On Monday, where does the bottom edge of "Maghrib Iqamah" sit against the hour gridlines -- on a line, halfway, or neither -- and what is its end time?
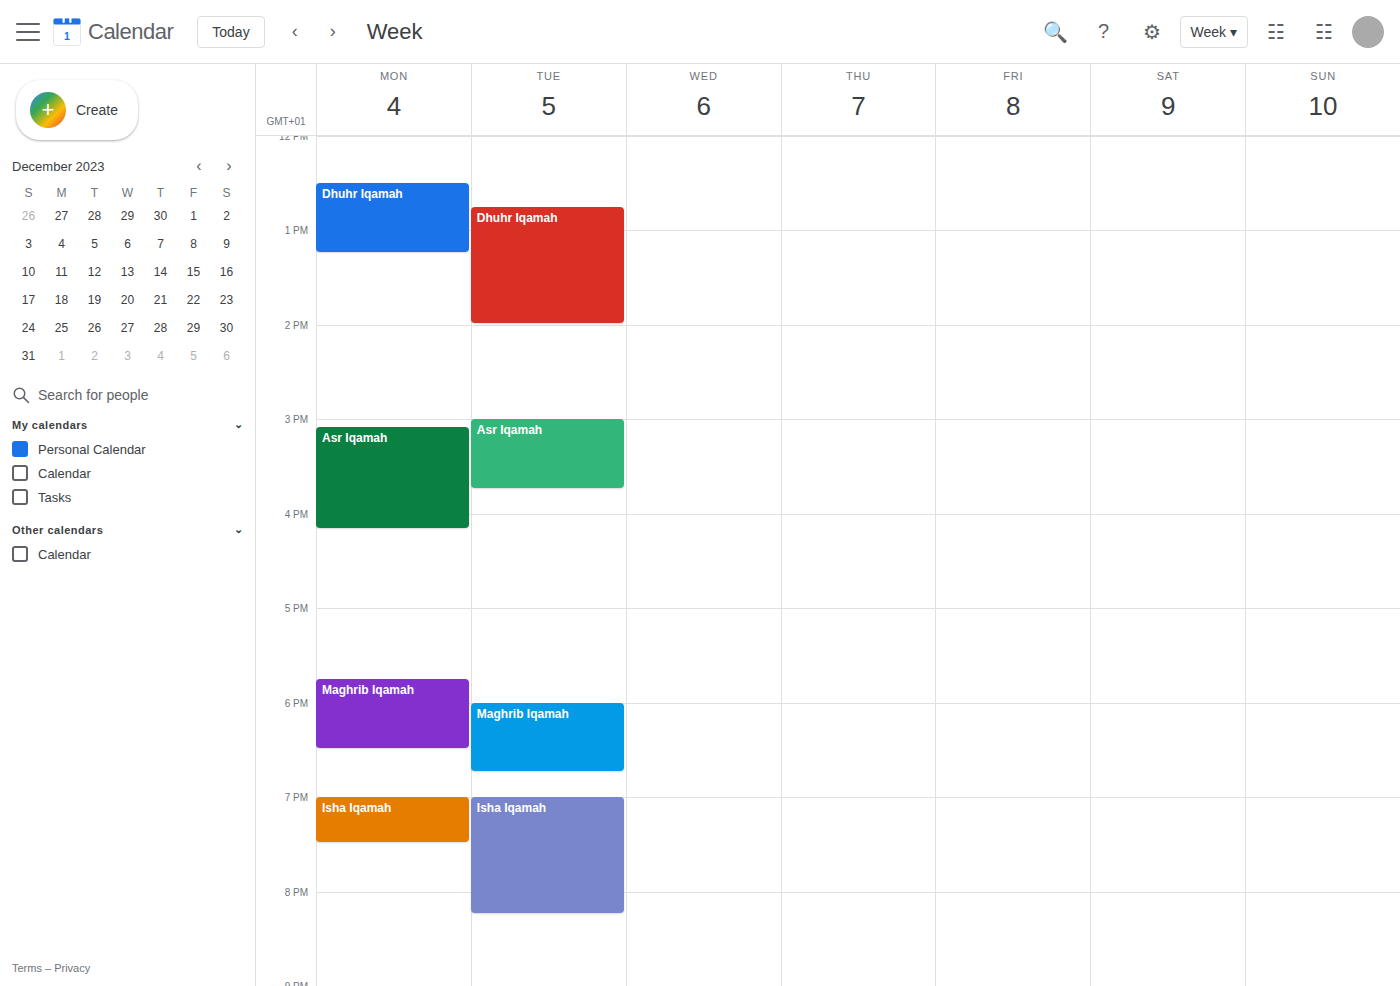
6:30 PM -- halfway between the 6 PM and 7 PM lines.